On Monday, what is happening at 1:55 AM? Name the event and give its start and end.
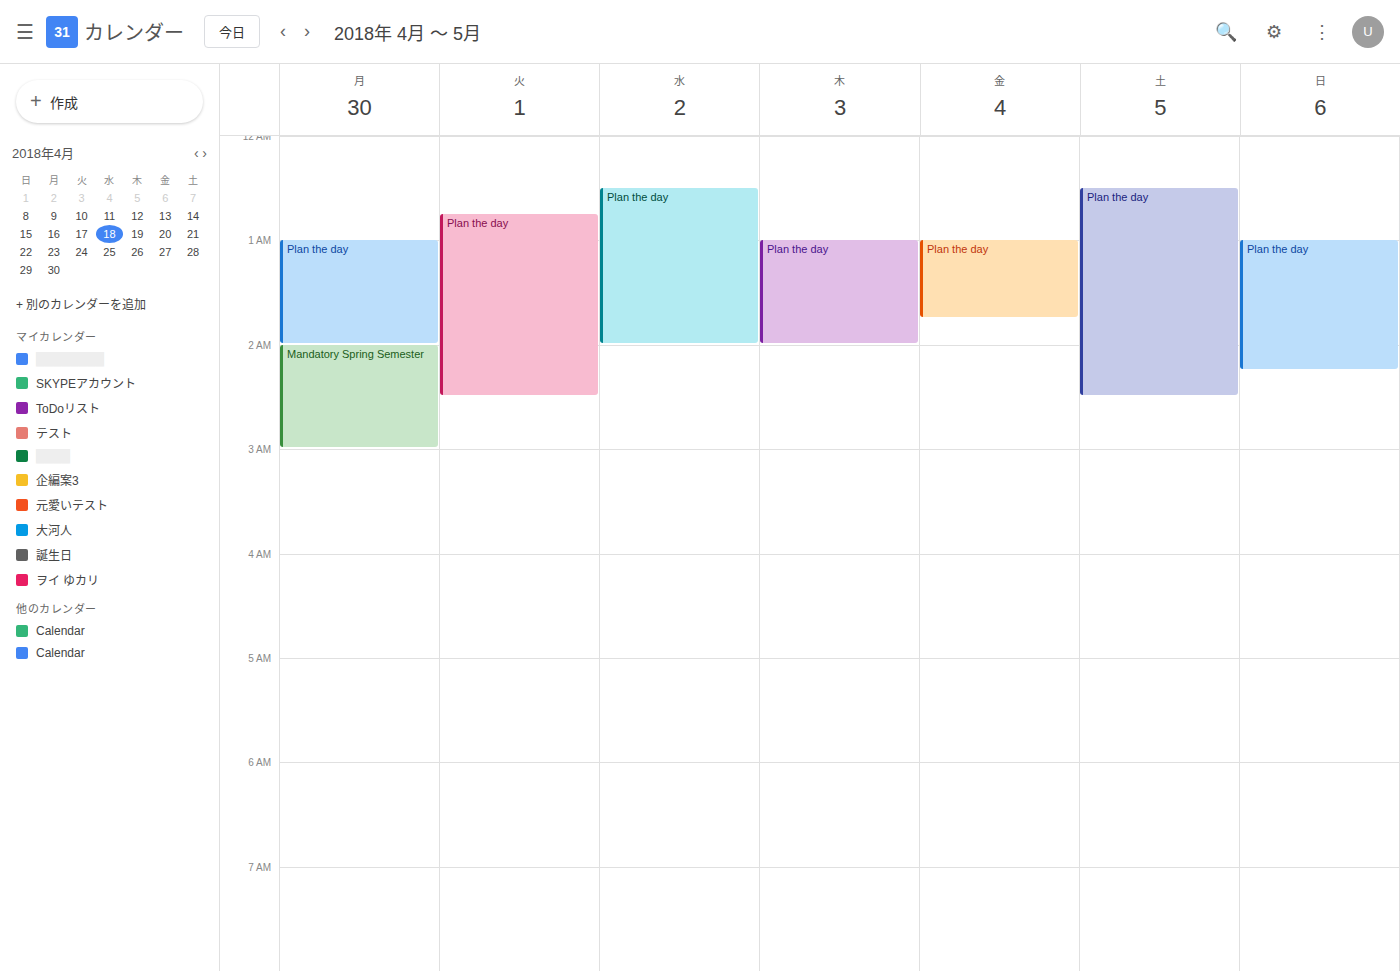
"Plan the day", 1:00 AM to 2:00 AM